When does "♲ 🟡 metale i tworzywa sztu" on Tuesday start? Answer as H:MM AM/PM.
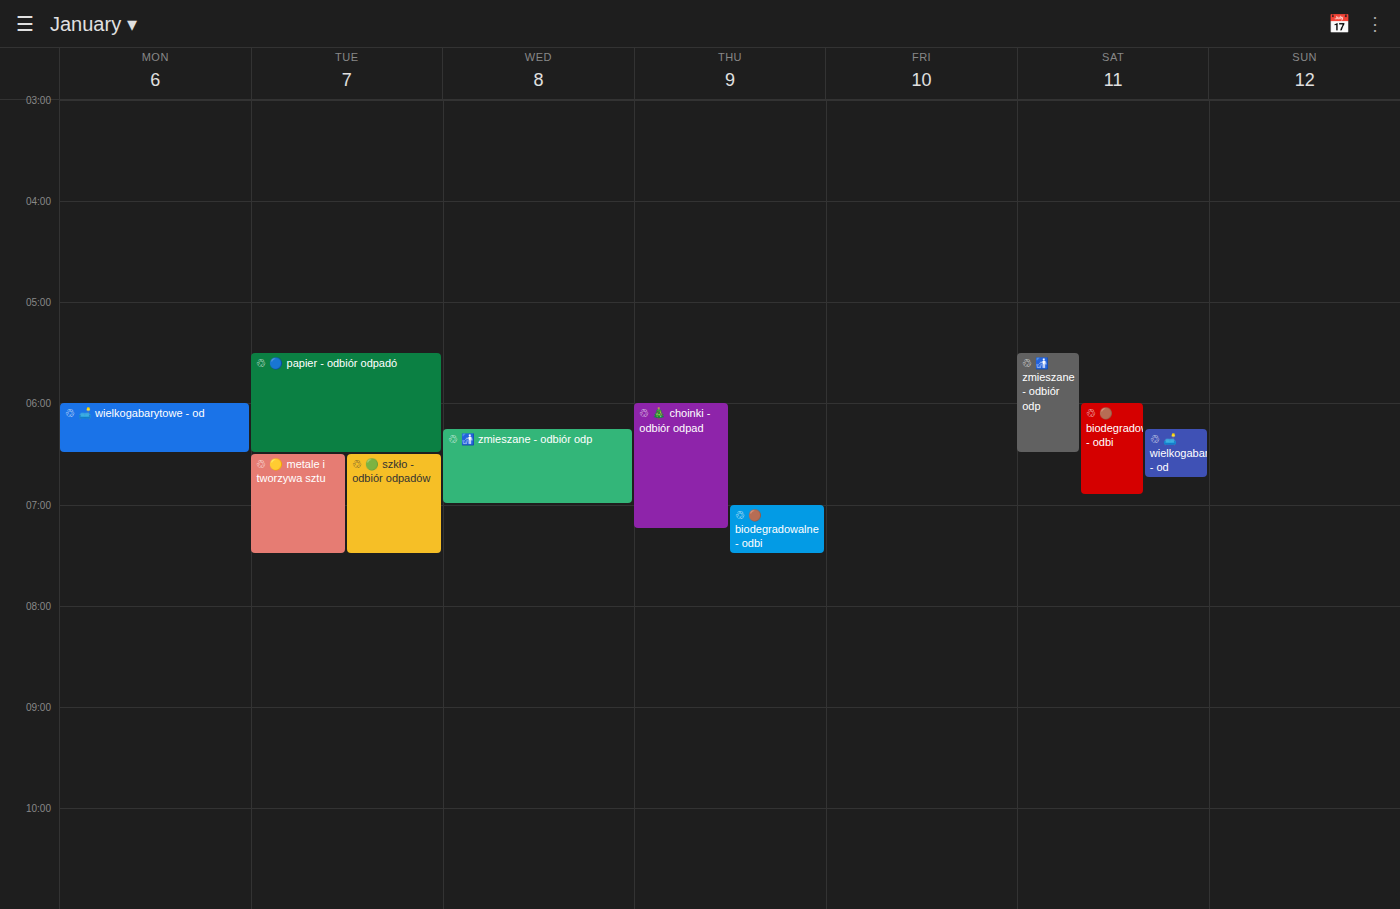
6:30 AM